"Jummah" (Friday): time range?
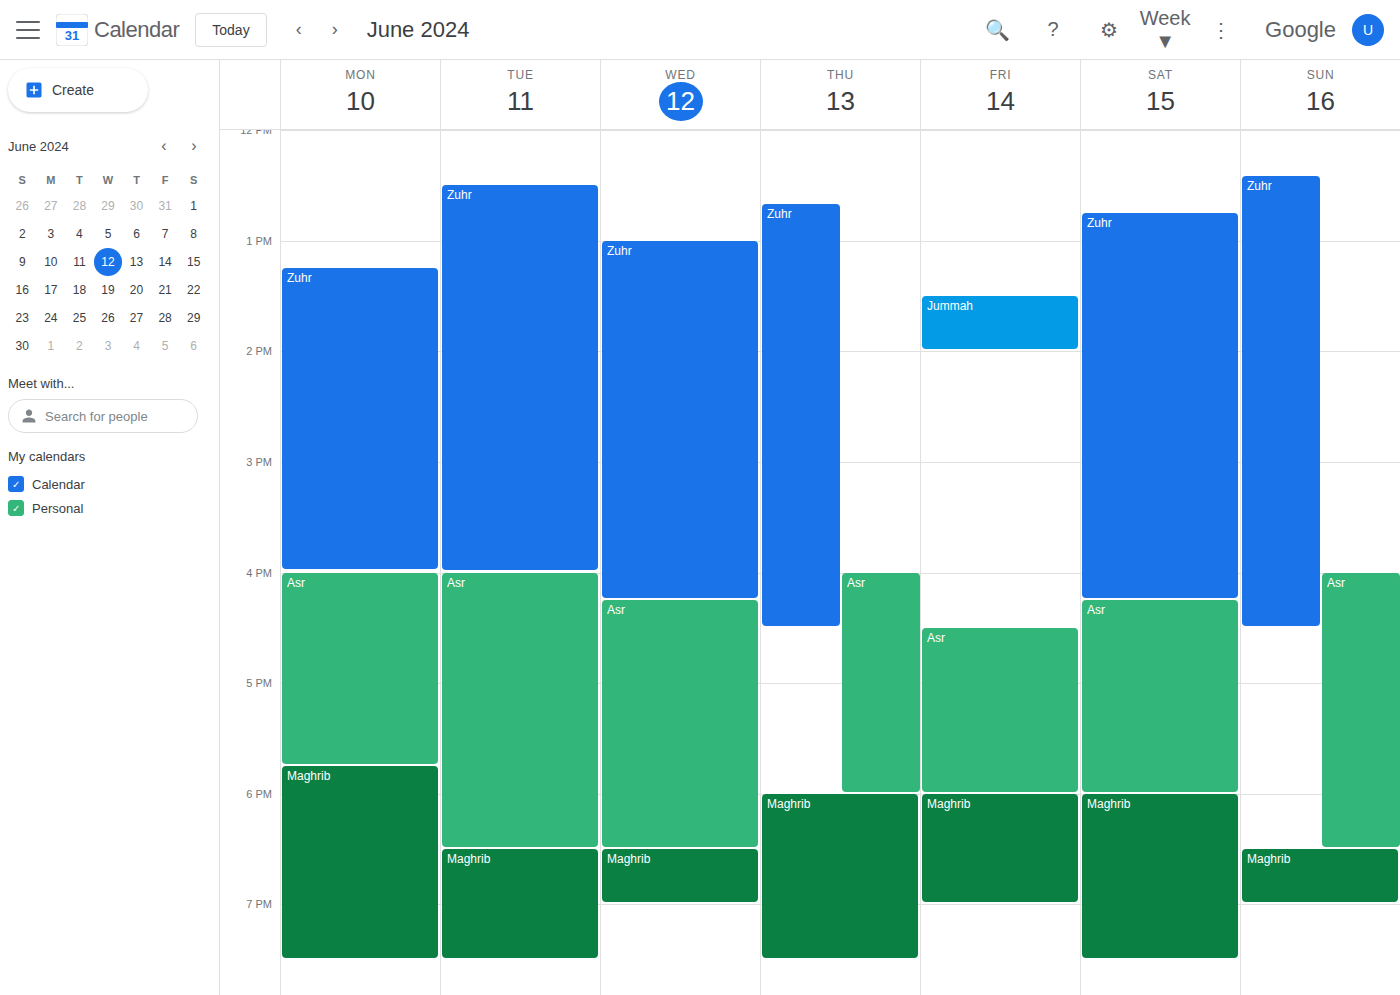
1:30 PM to 2:00 PM